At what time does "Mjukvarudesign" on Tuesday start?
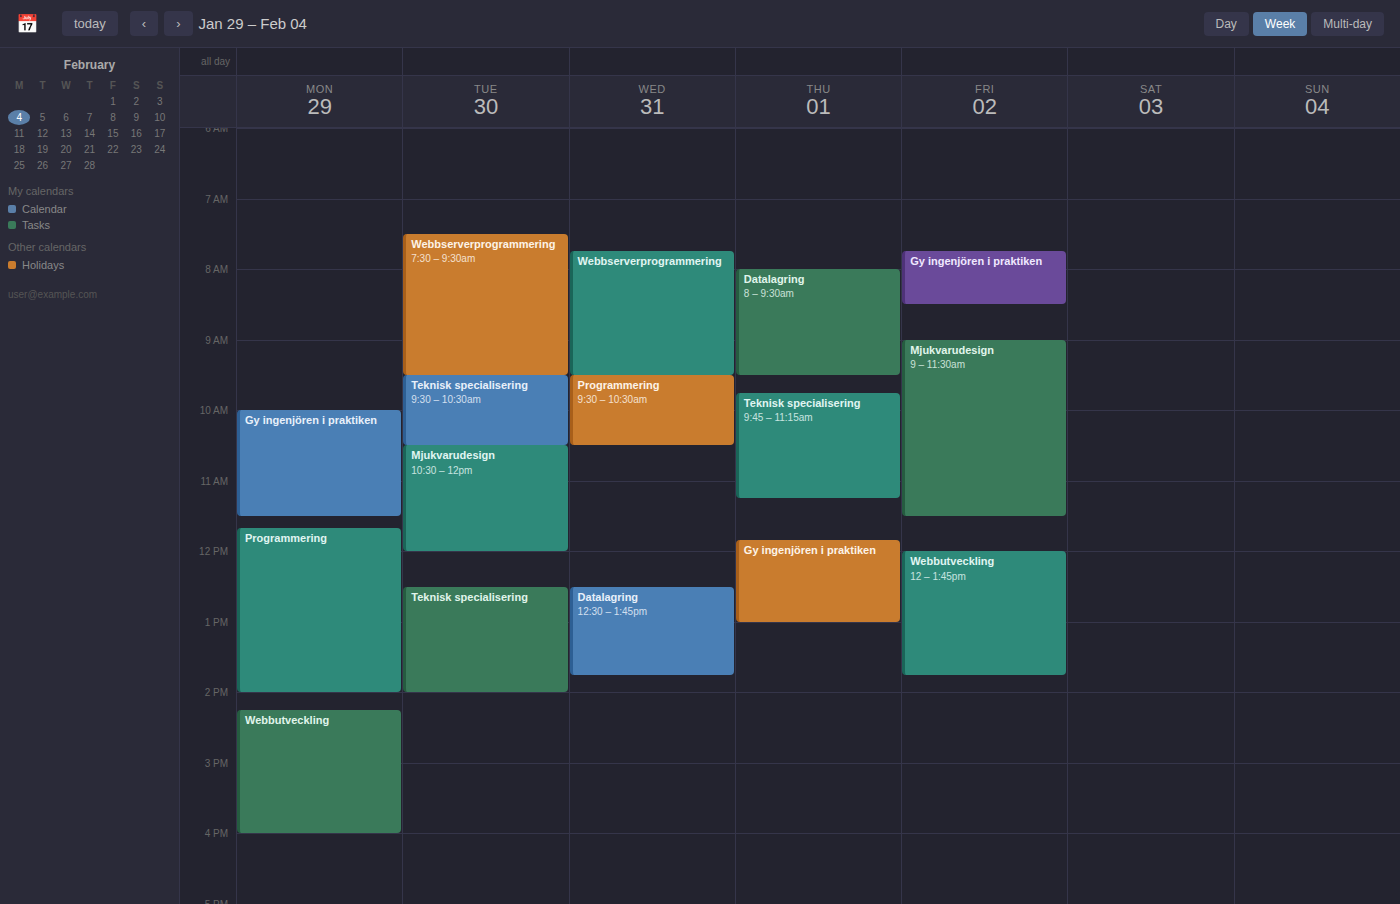
10:30 AM